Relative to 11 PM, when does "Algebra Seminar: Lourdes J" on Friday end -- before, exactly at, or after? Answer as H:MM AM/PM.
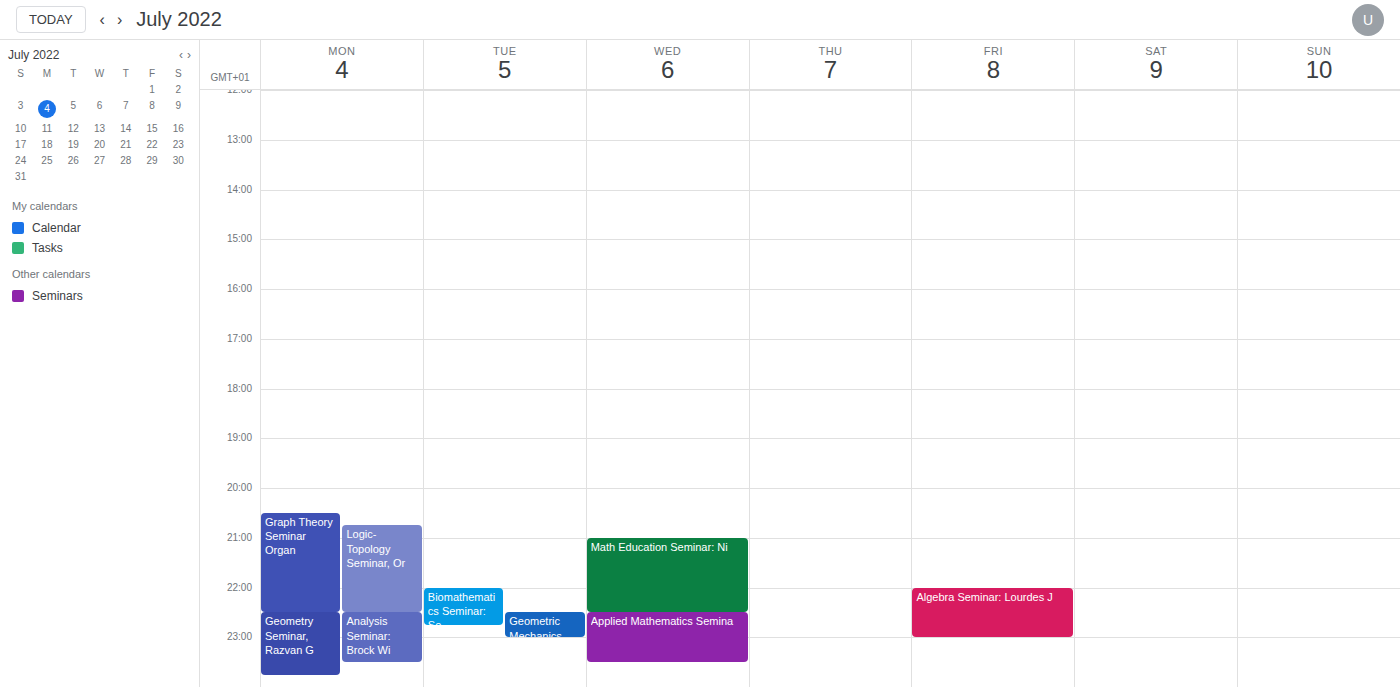
11:00 PM -- exactly at 11 PM, on the 11 PM line.